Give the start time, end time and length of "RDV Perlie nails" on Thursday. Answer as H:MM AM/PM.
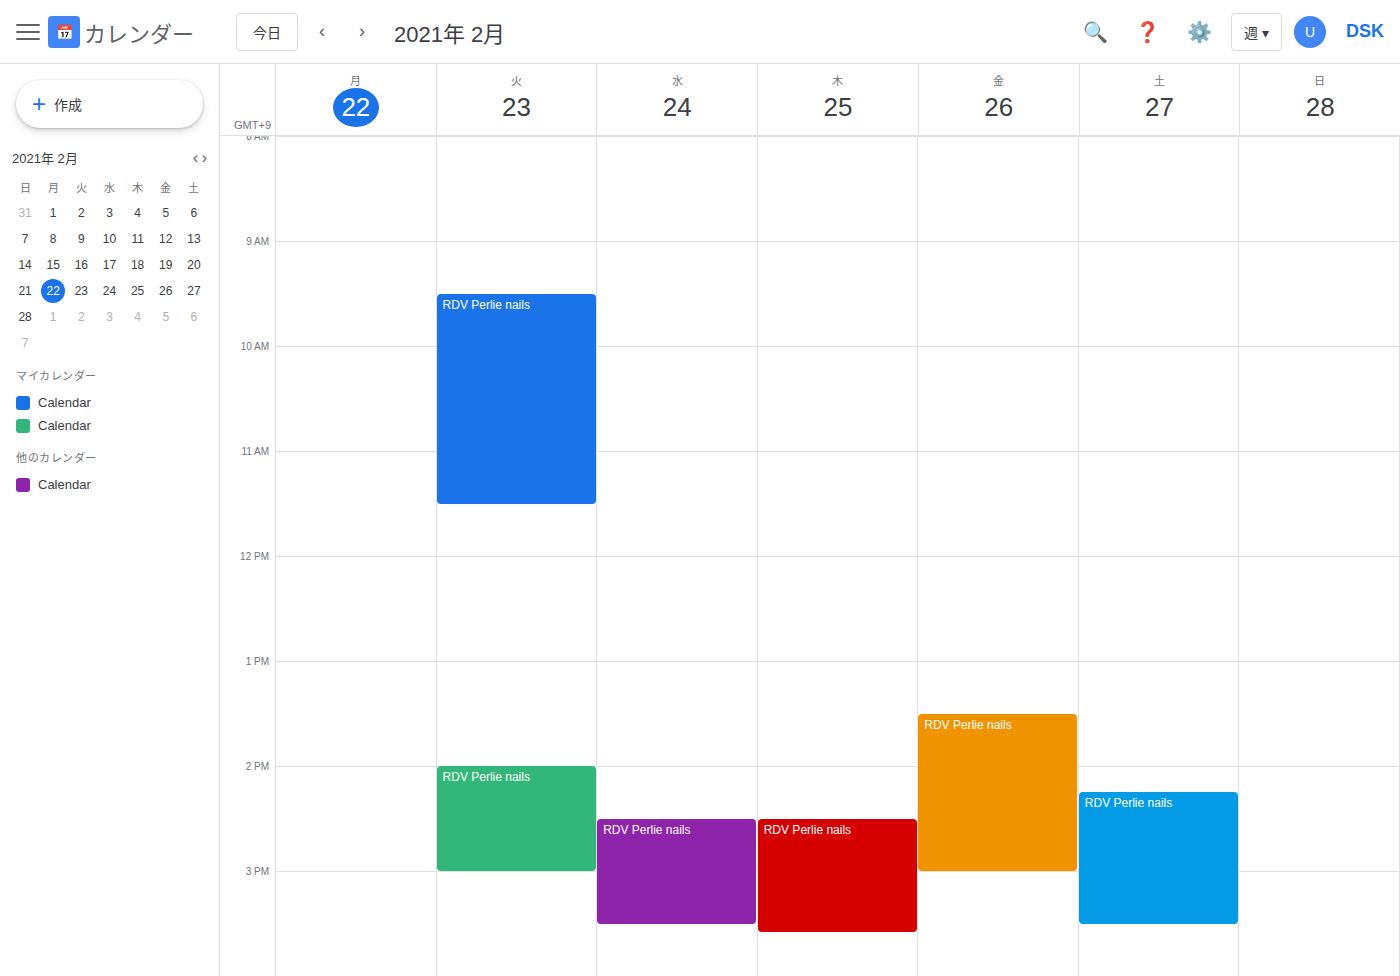
2:30 PM to 3:35 PM, 1 hour 5 minutes